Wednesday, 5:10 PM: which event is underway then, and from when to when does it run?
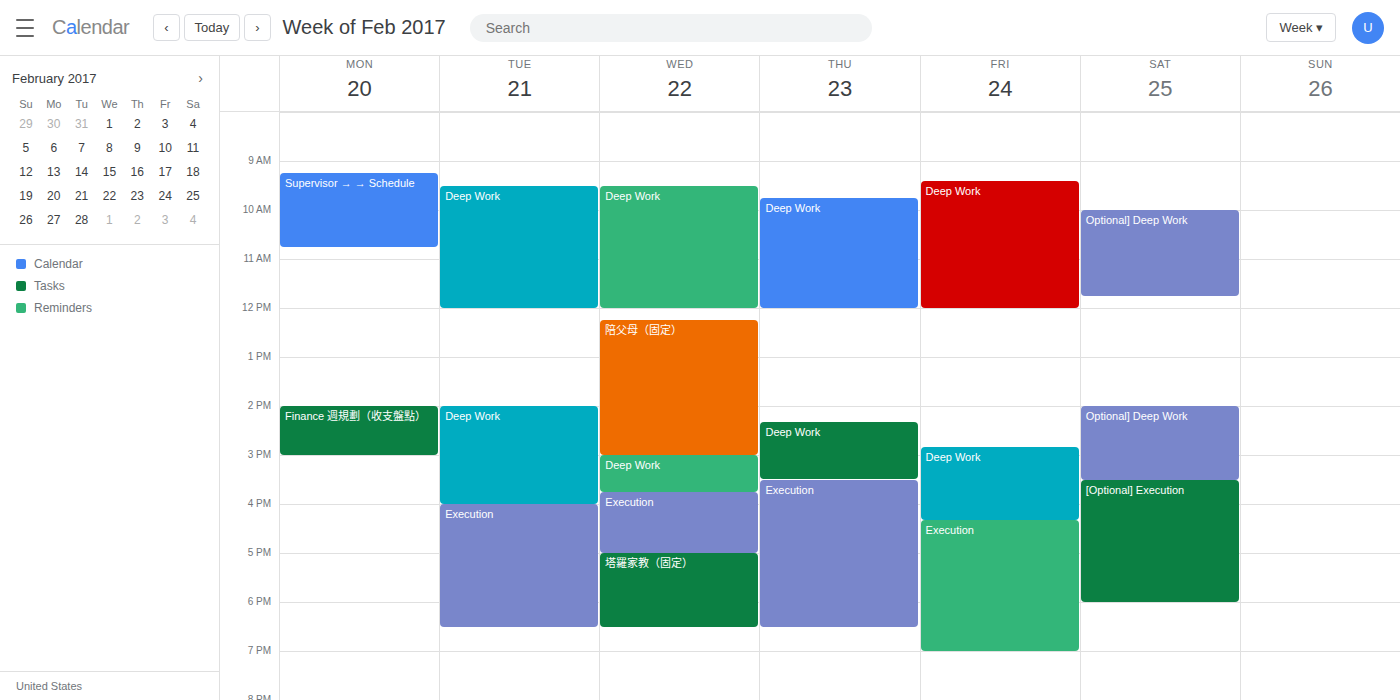
"塔羅家教（固定）", 5:00 PM to 6:30 PM